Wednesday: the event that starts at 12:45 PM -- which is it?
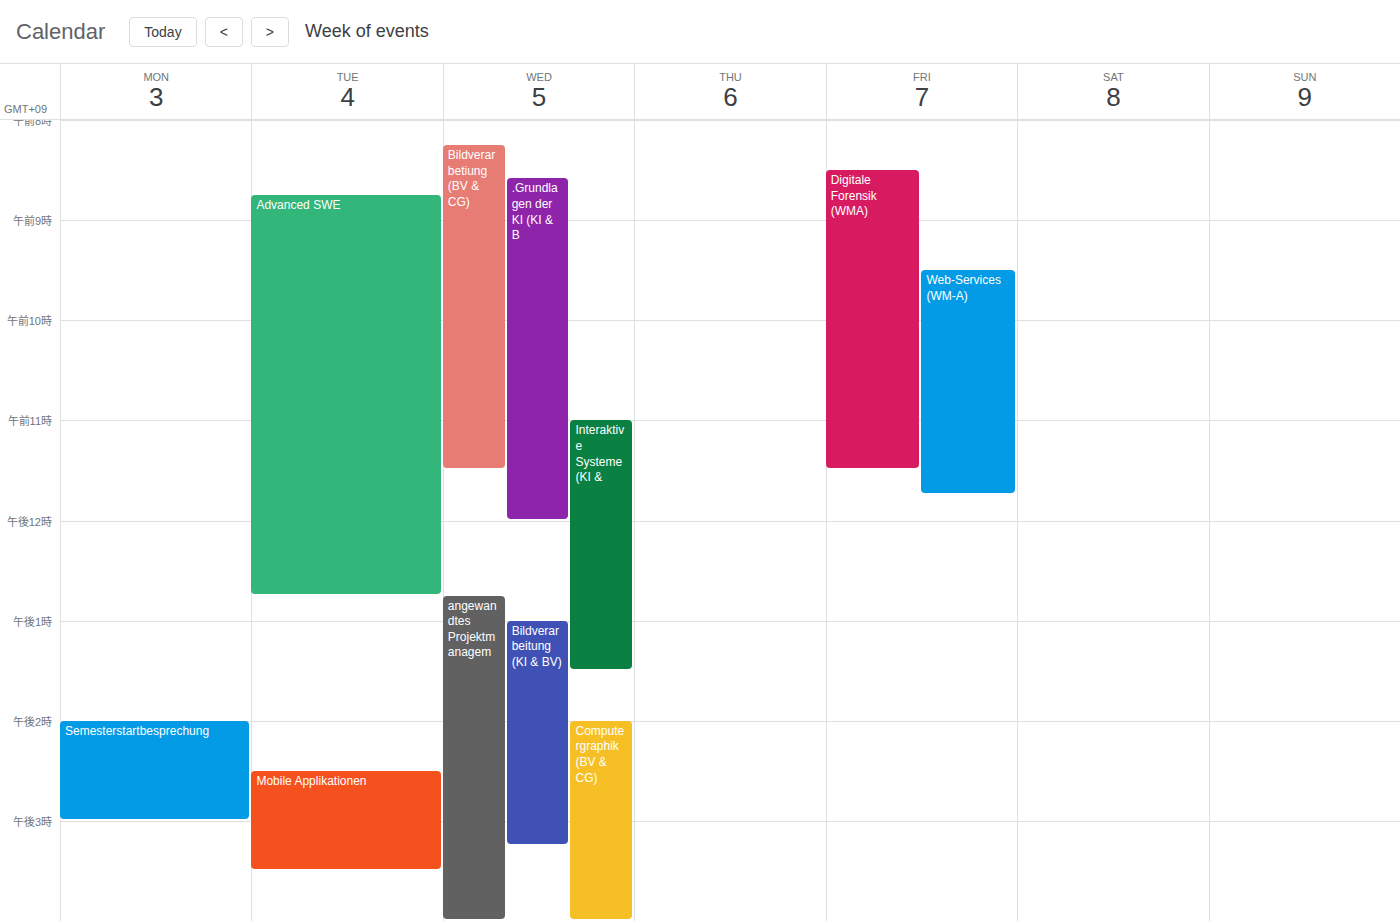
"angewandtes Projektmanagem"